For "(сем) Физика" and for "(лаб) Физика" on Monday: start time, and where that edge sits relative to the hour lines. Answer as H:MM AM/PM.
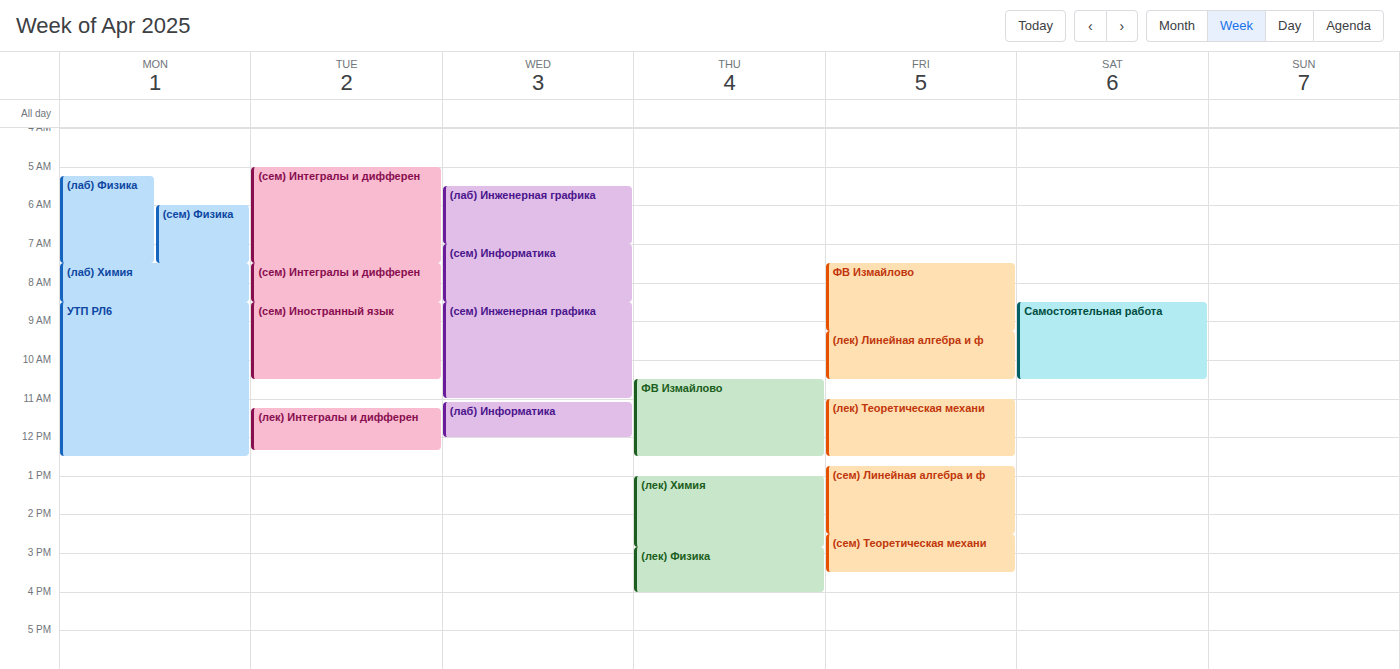
"(сем) Физика": 6:00 AM, exactly on the 6 AM line. "(лаб) Физика": 5:15 AM, neither: a quarter of the way from the 5 AM line to the 6 AM line.